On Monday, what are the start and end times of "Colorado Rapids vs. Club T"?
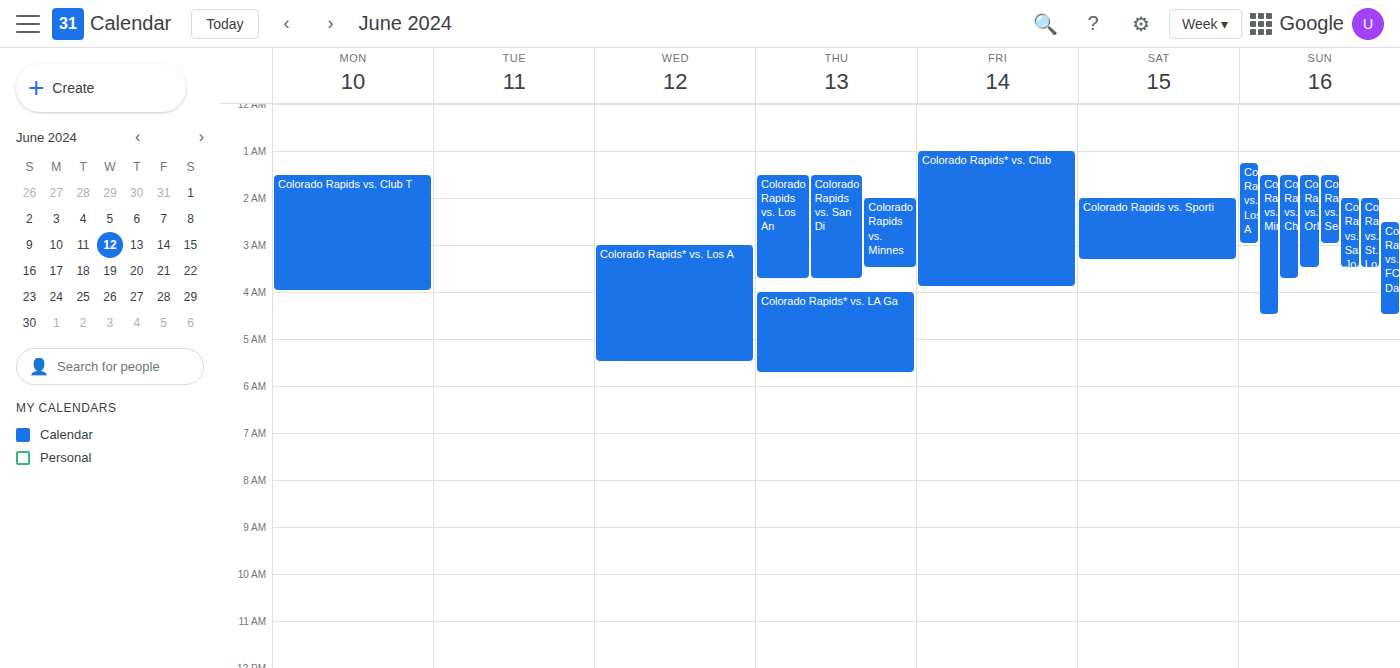
1:30 AM to 4:00 AM